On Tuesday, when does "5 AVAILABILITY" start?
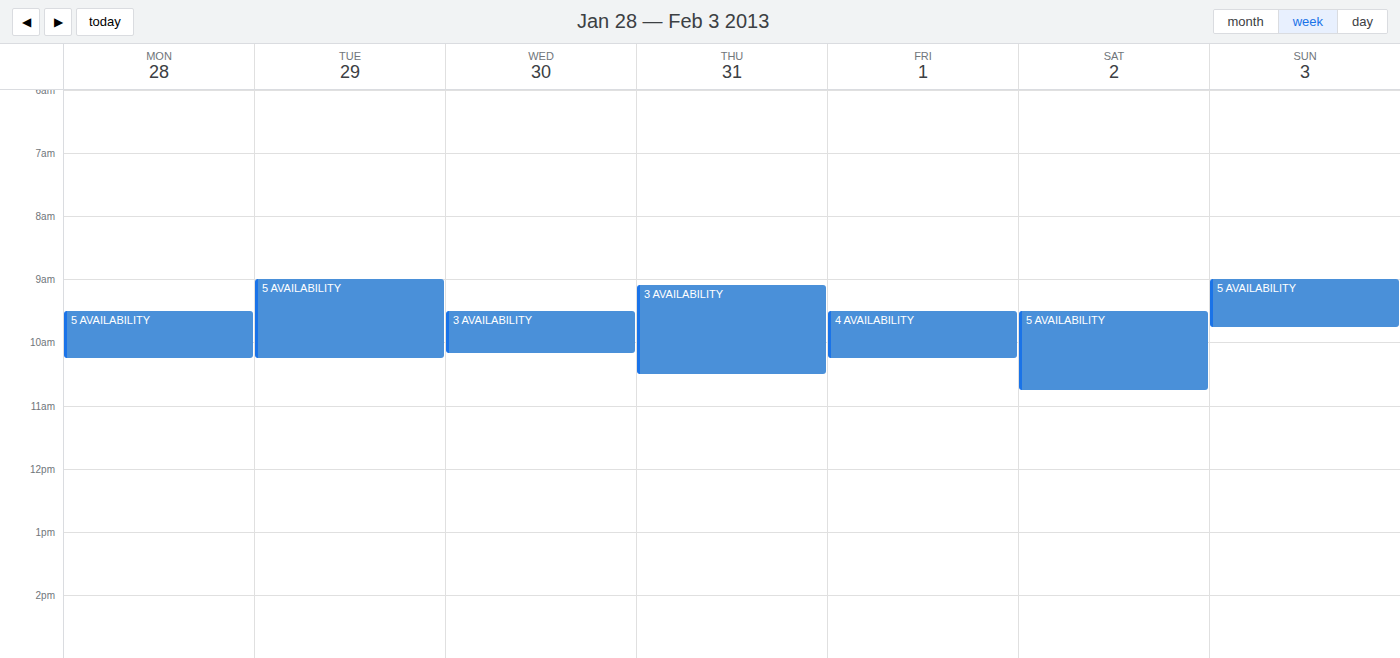
9:00 AM